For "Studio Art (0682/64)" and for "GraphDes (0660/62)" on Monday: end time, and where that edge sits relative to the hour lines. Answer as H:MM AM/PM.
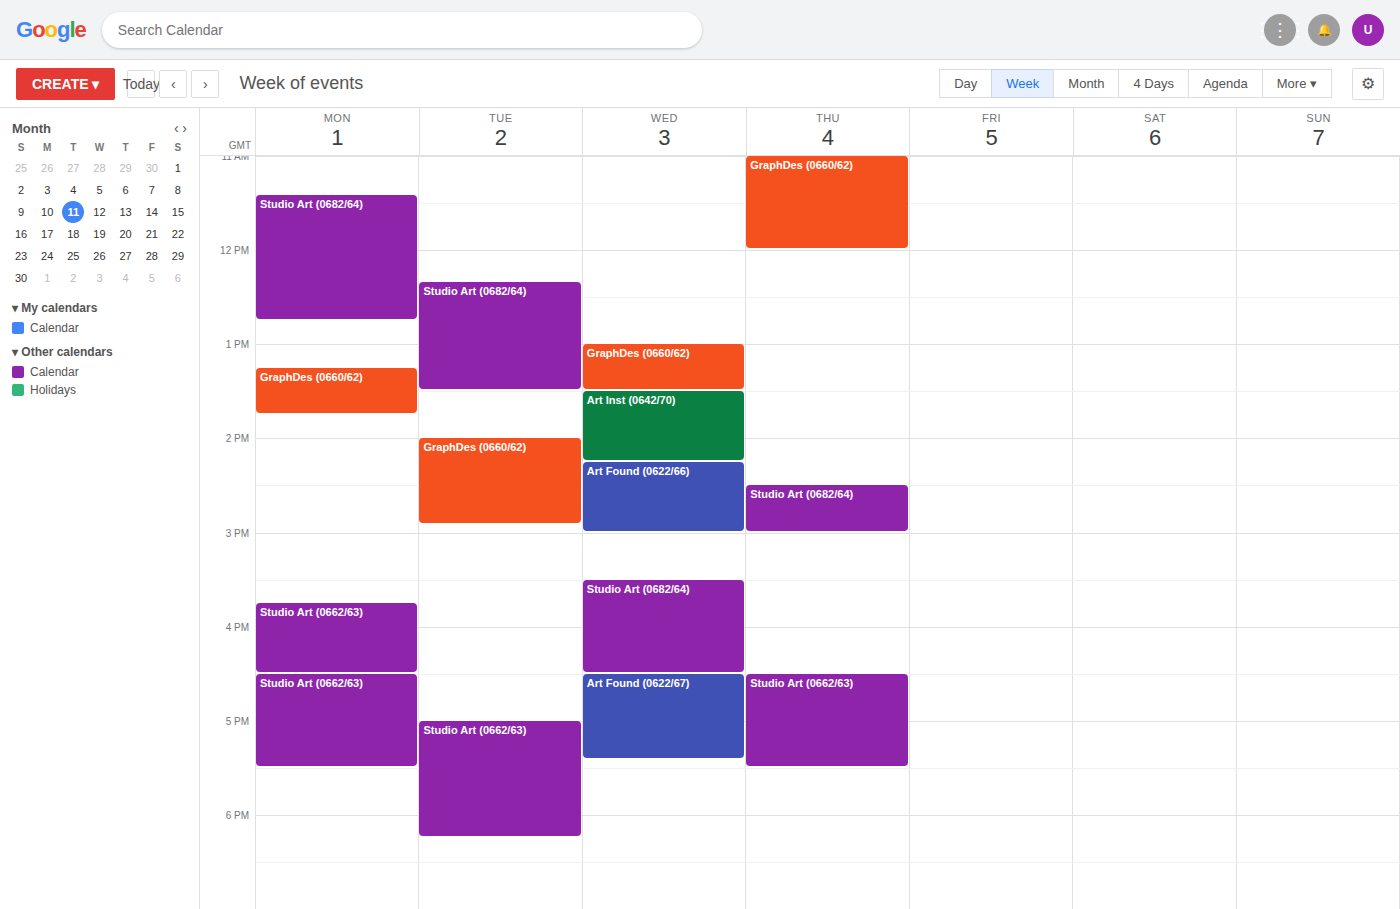
"Studio Art (0682/64)": 12:45 PM, neither: three quarters of the way from the 12 PM line to the 1 PM line. "GraphDes (0660/62)": 1:45 PM, neither: three quarters of the way from the 1 PM line to the 2 PM line.